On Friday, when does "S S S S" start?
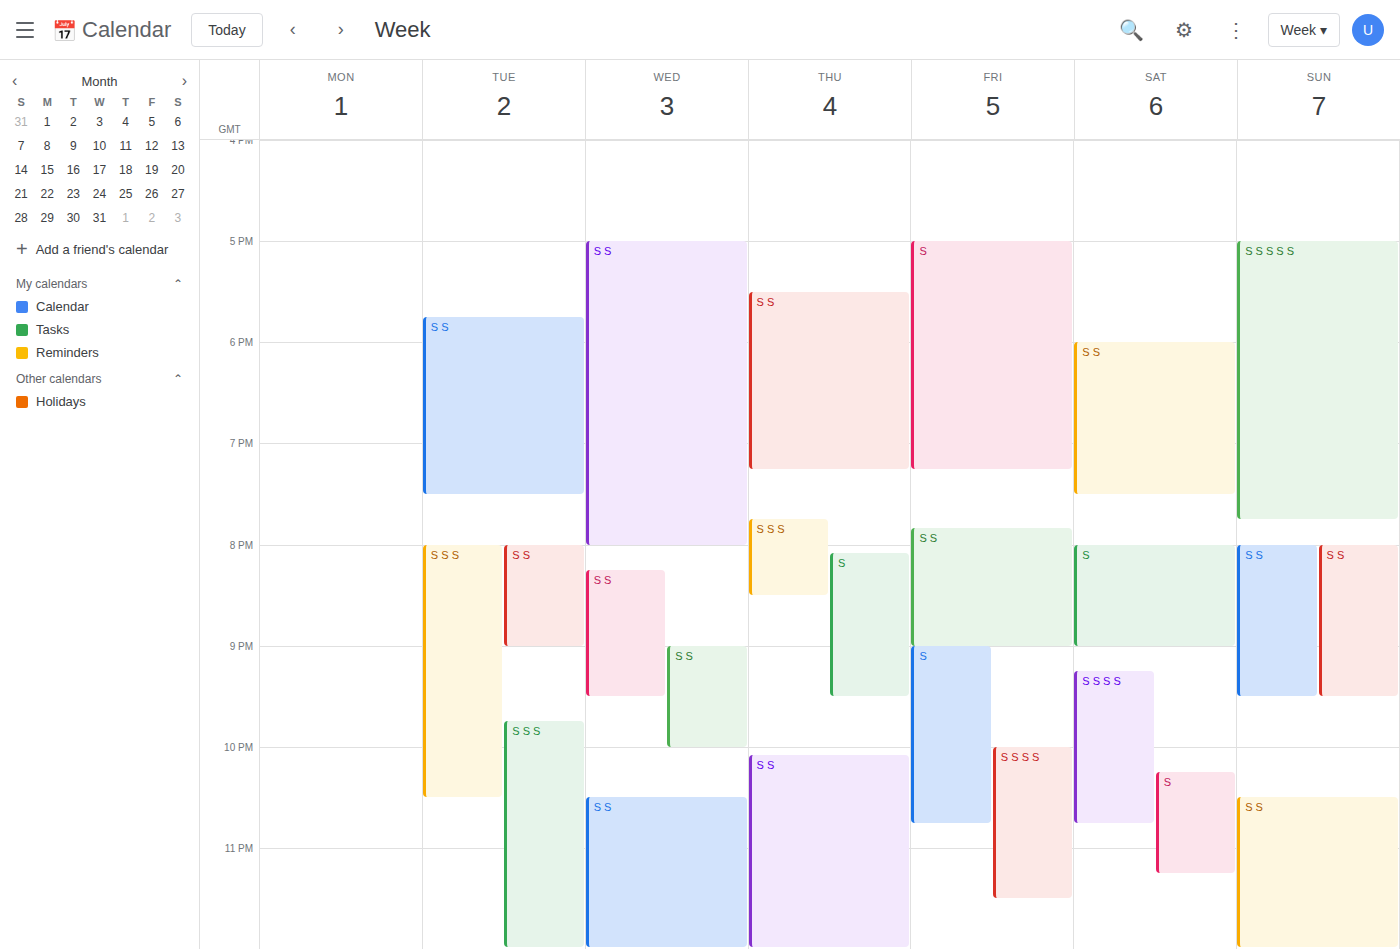
10:00 PM